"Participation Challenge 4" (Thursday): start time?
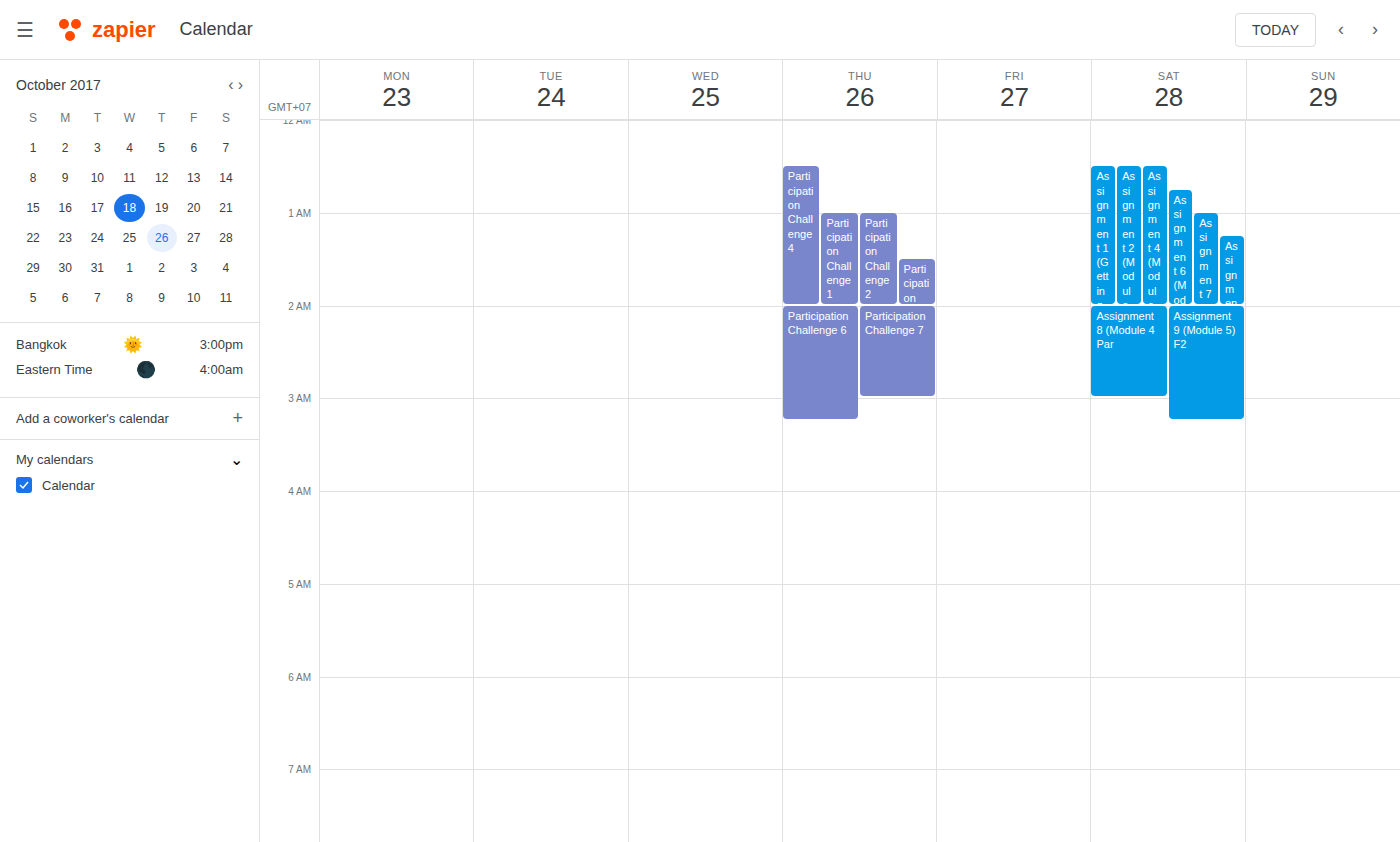
12:30 AM